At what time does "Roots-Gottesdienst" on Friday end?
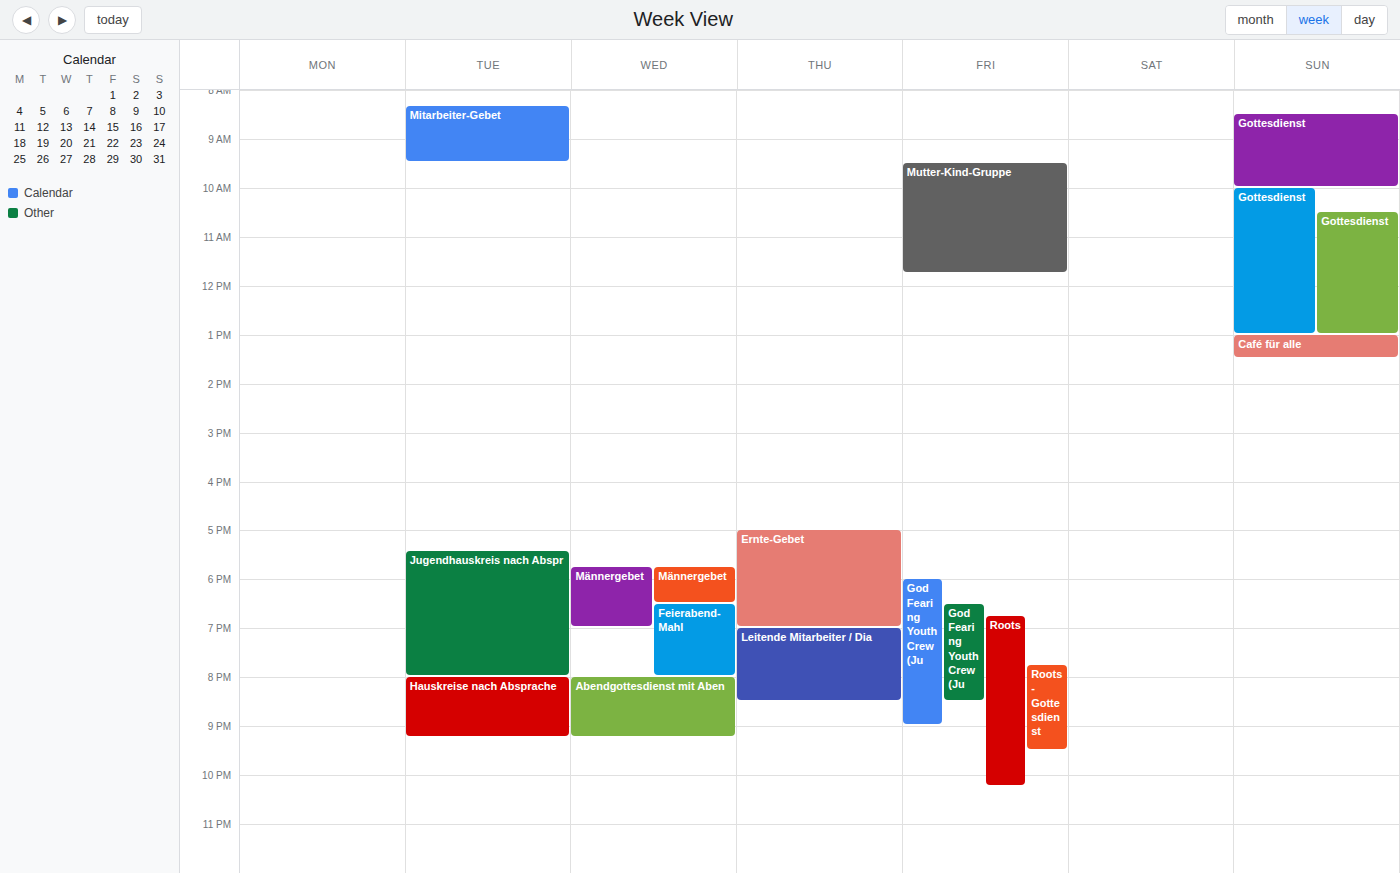
9:30 PM